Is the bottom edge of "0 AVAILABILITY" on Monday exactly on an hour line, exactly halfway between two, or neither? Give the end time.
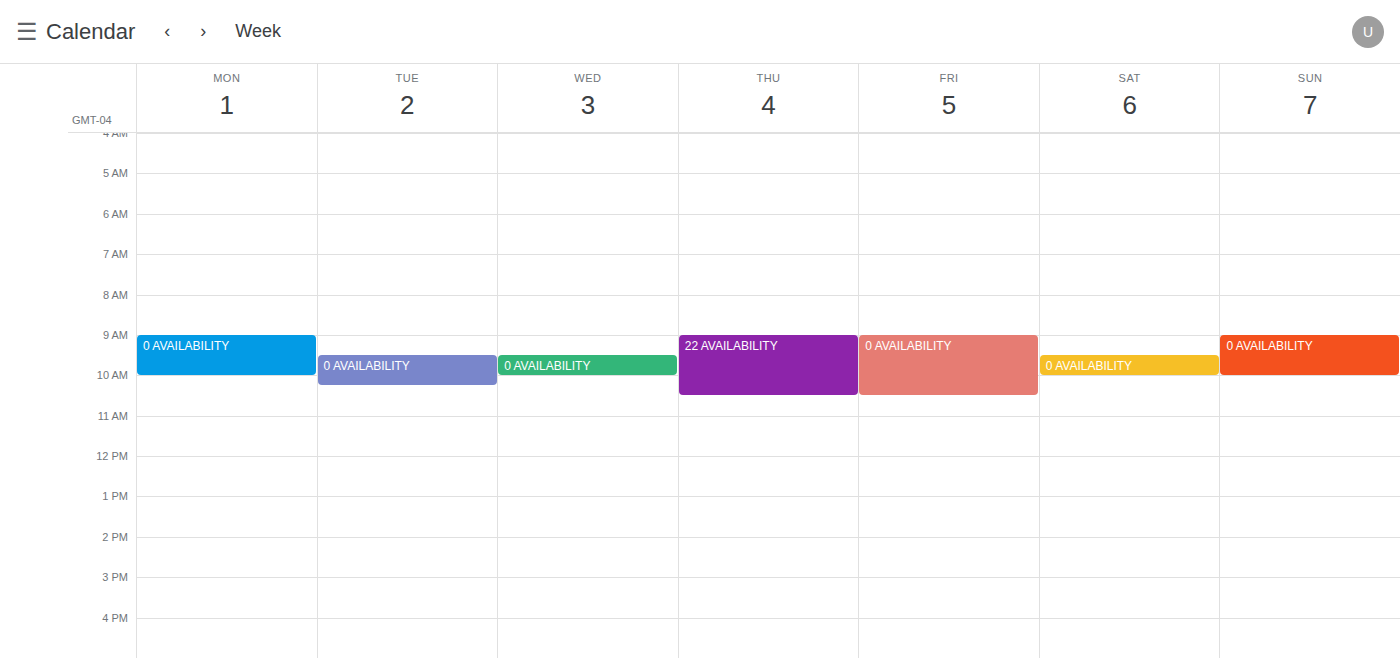
10:00 AM -- exactly on the 10 AM line.